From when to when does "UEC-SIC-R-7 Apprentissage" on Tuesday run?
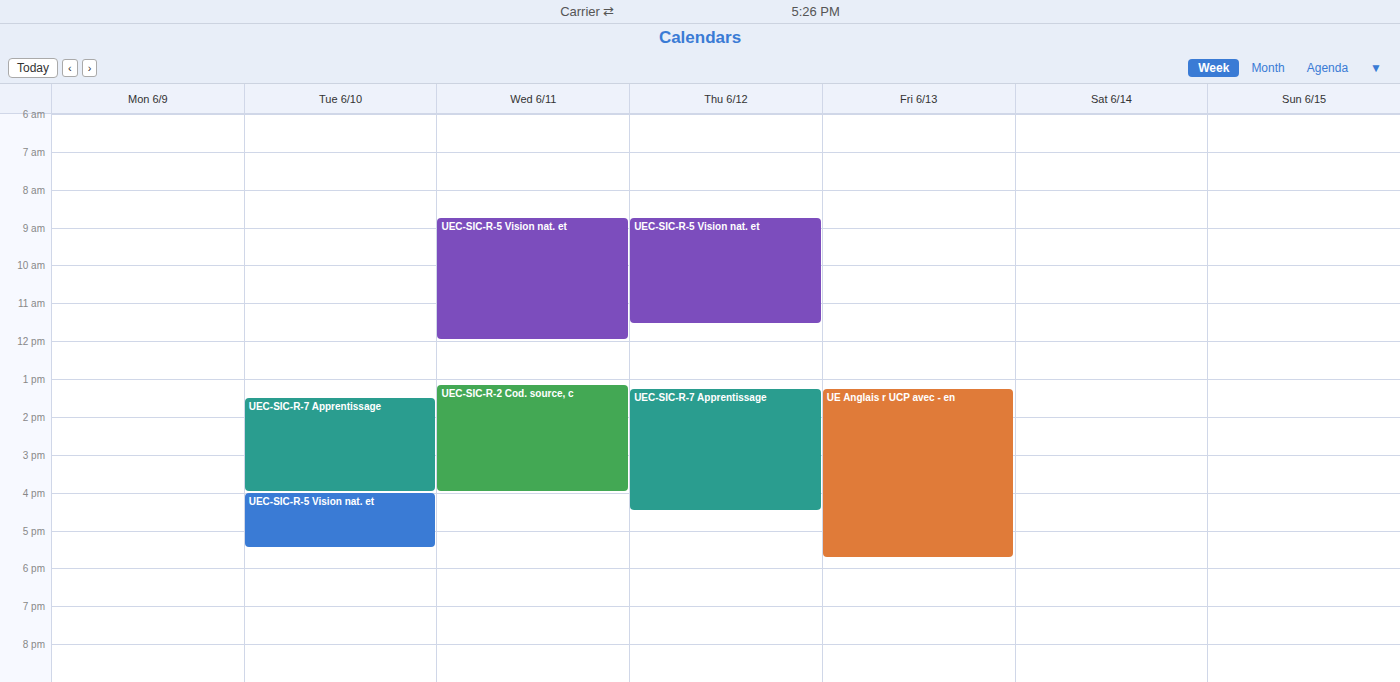
13:30 to 16:00